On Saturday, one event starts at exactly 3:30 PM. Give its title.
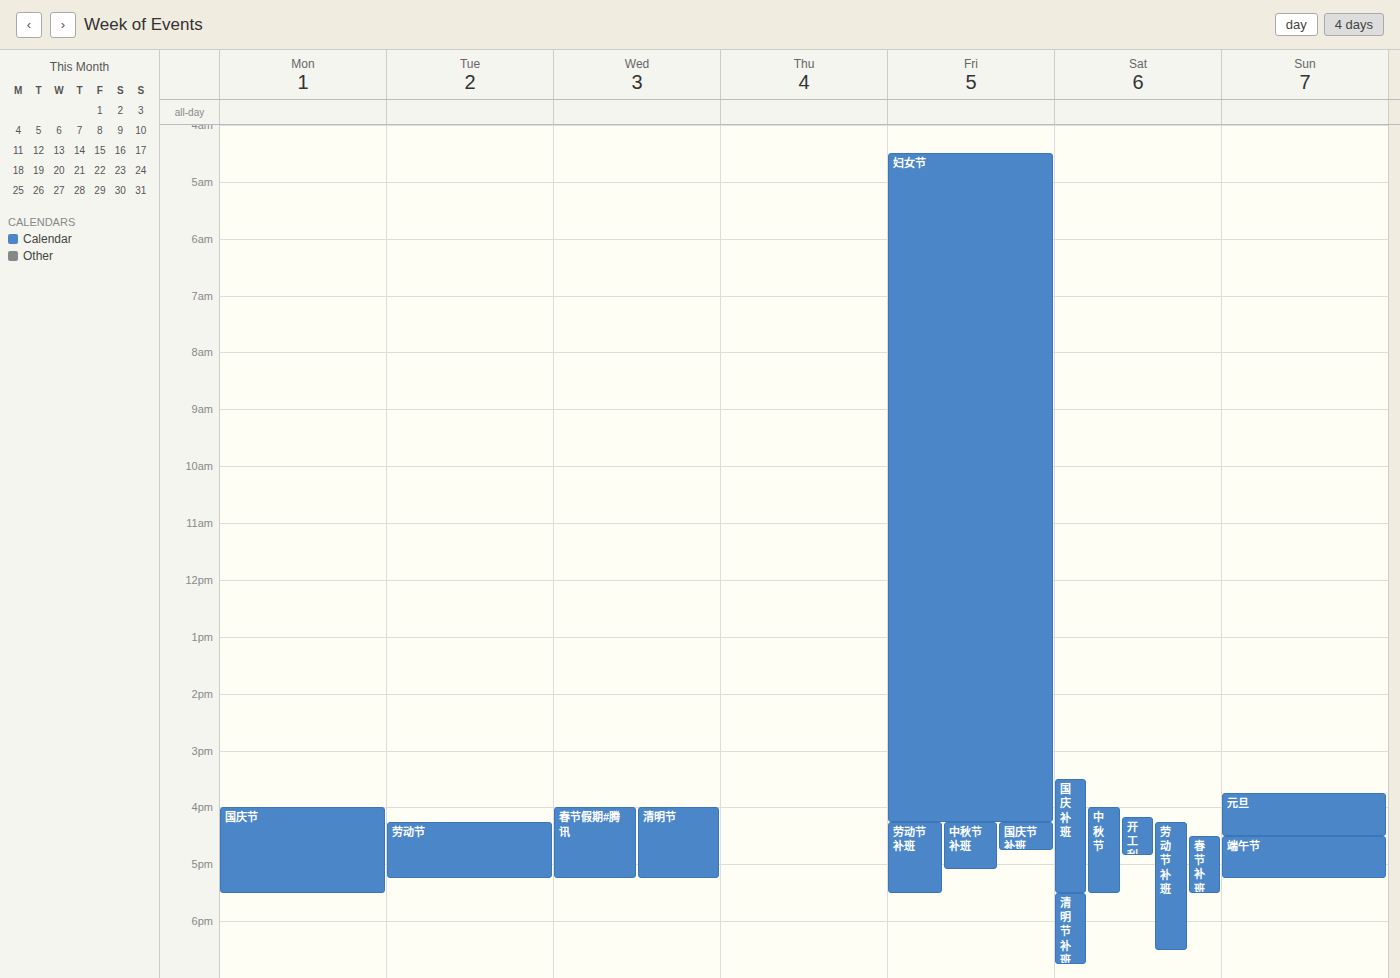
"国庆补班"